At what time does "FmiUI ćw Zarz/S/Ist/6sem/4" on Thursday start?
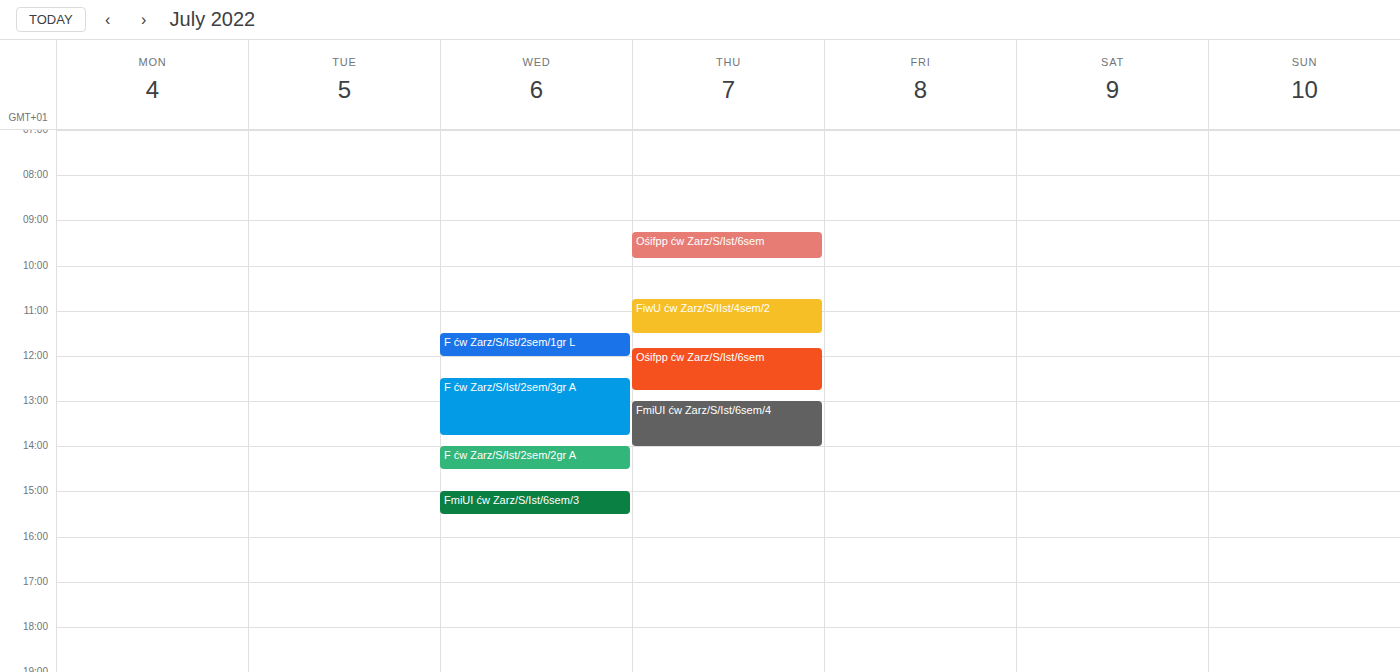
1:00 PM